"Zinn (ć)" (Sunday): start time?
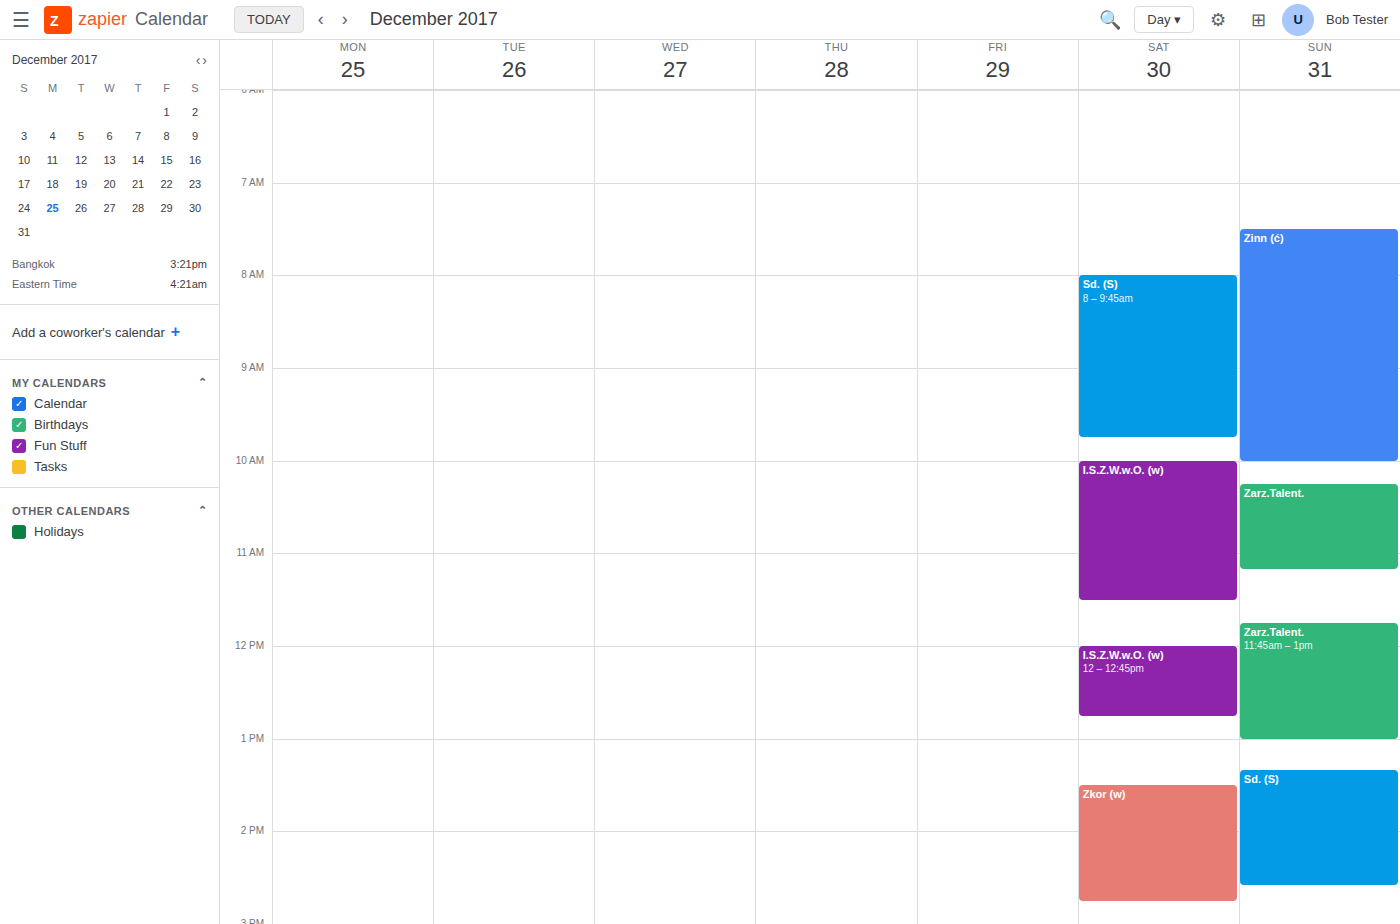
7:30 AM